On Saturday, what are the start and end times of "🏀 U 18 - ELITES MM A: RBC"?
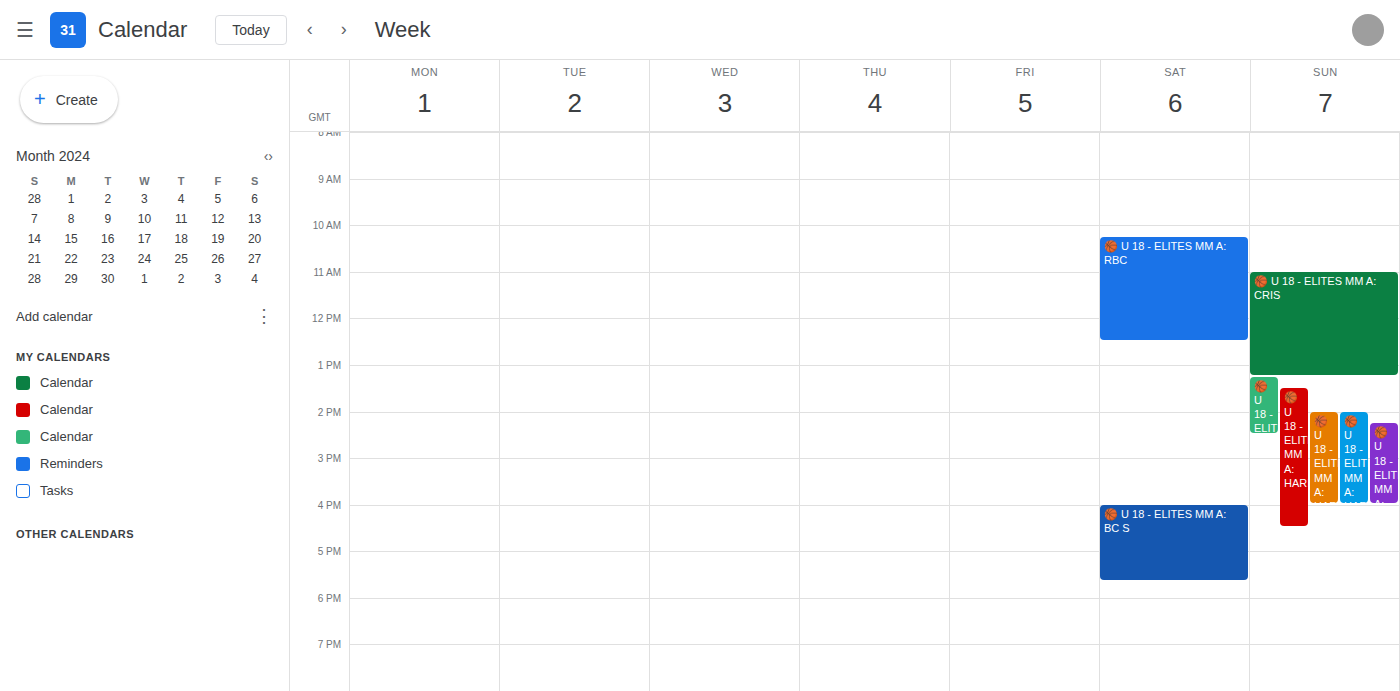
10:15 to 12:30